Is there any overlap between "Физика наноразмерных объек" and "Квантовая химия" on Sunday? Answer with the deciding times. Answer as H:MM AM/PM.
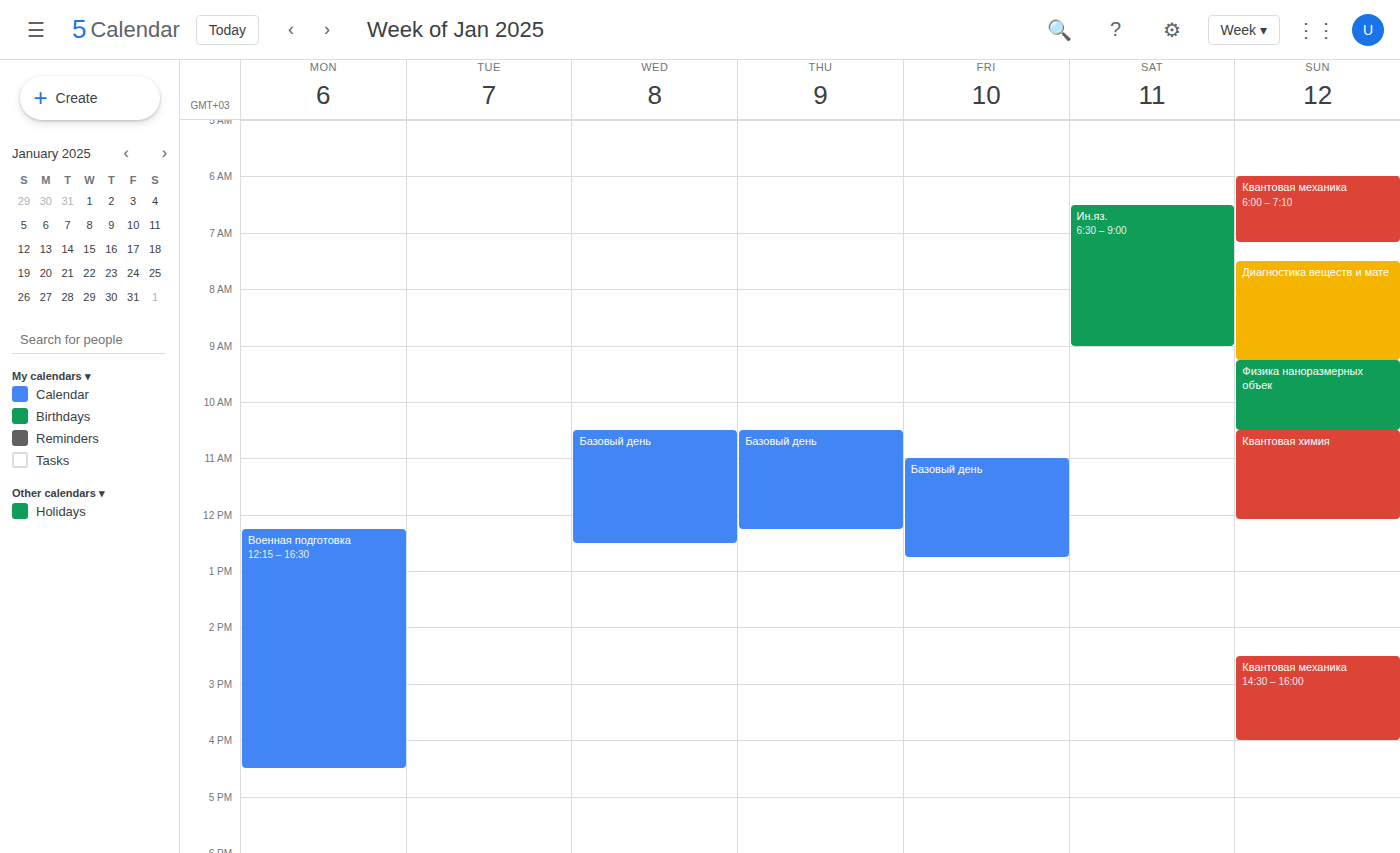
"Физика наноразмерных объек" ends at 10:30 AM, exactly when "Квантовая химия" starts -- they touch but do not overlap.